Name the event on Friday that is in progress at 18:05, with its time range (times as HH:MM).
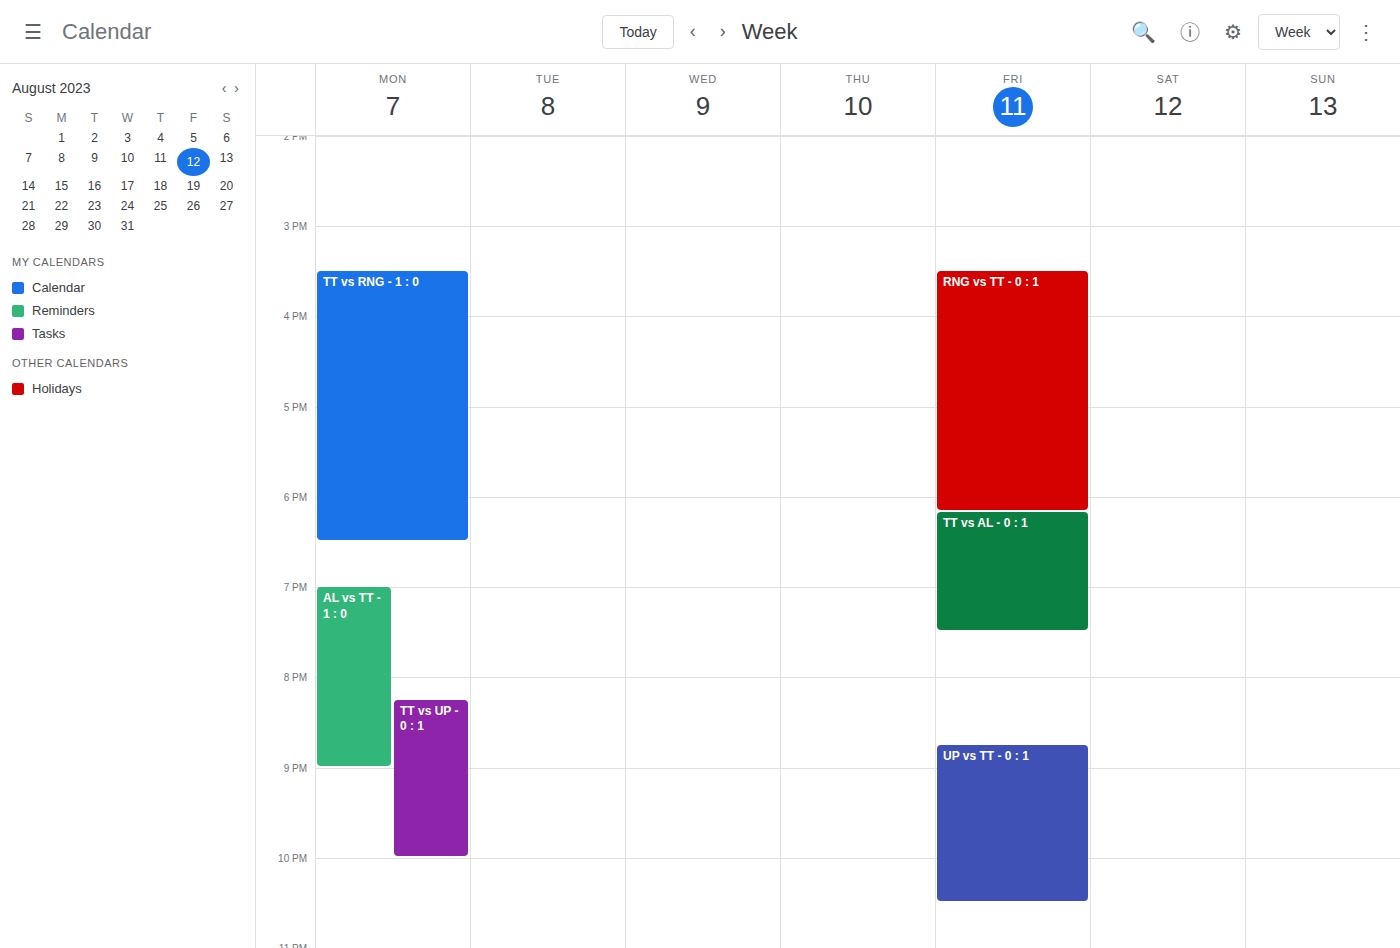
"RNG vs TT - 0 : 1", 15:30 to 18:10